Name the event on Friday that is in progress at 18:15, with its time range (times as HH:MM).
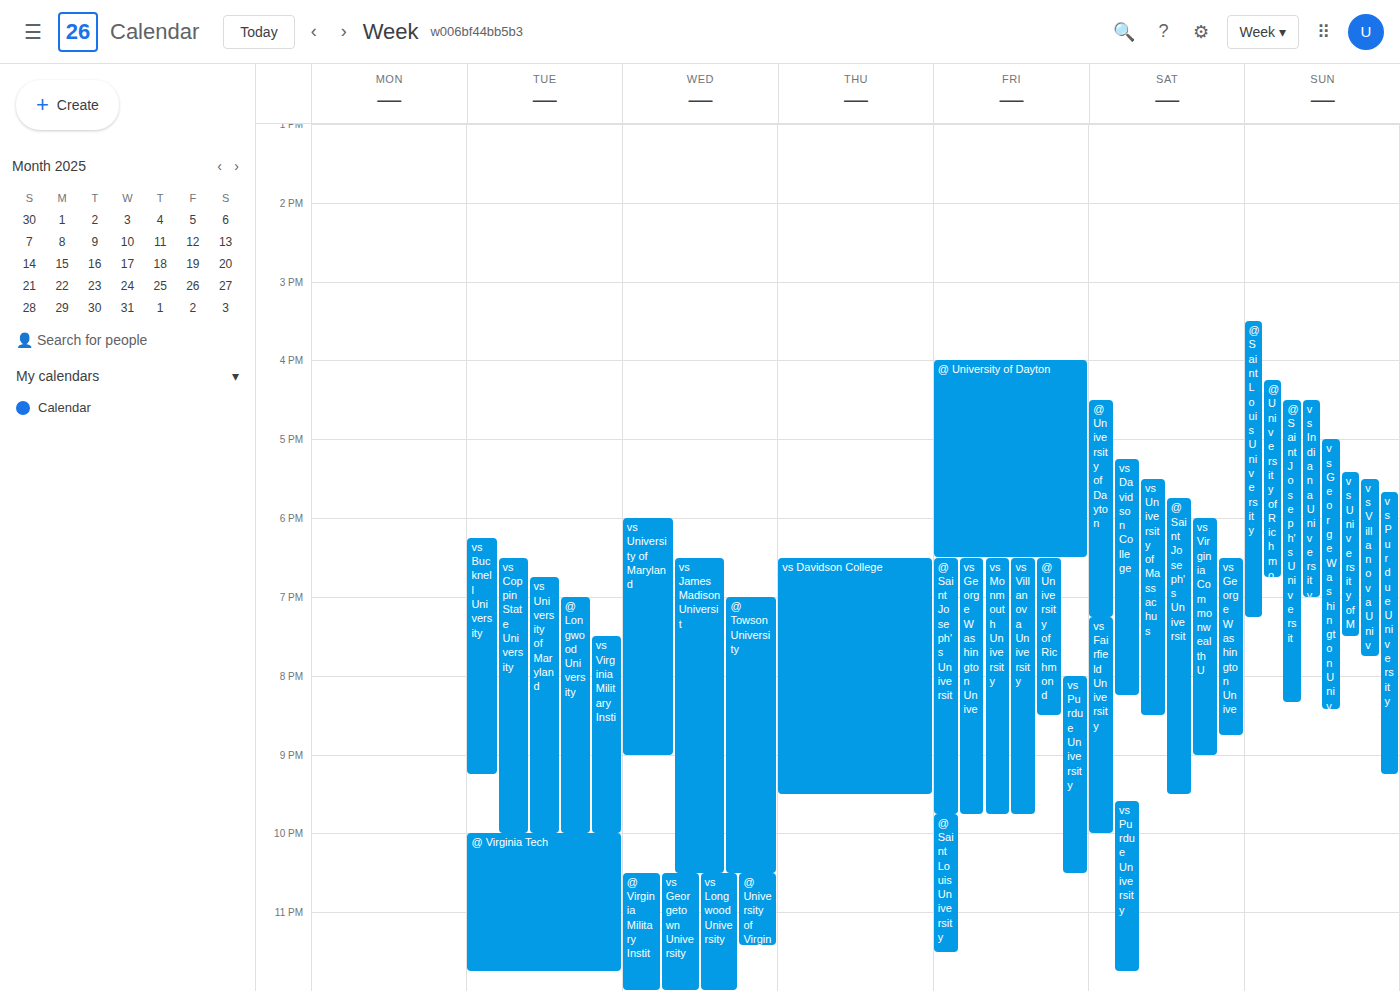
"@ University of Dayton", 16:00 to 18:30